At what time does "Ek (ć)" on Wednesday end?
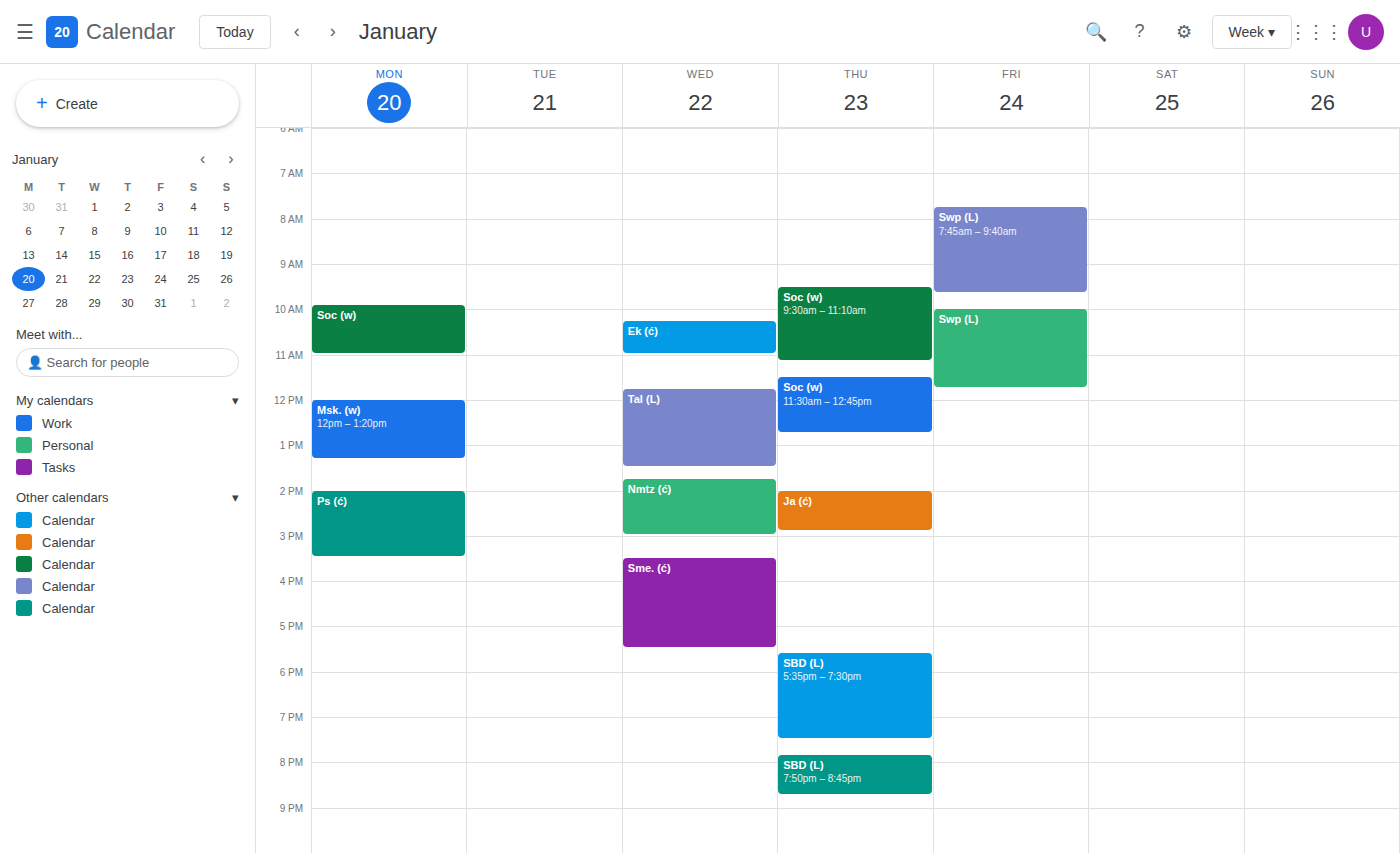
11:00